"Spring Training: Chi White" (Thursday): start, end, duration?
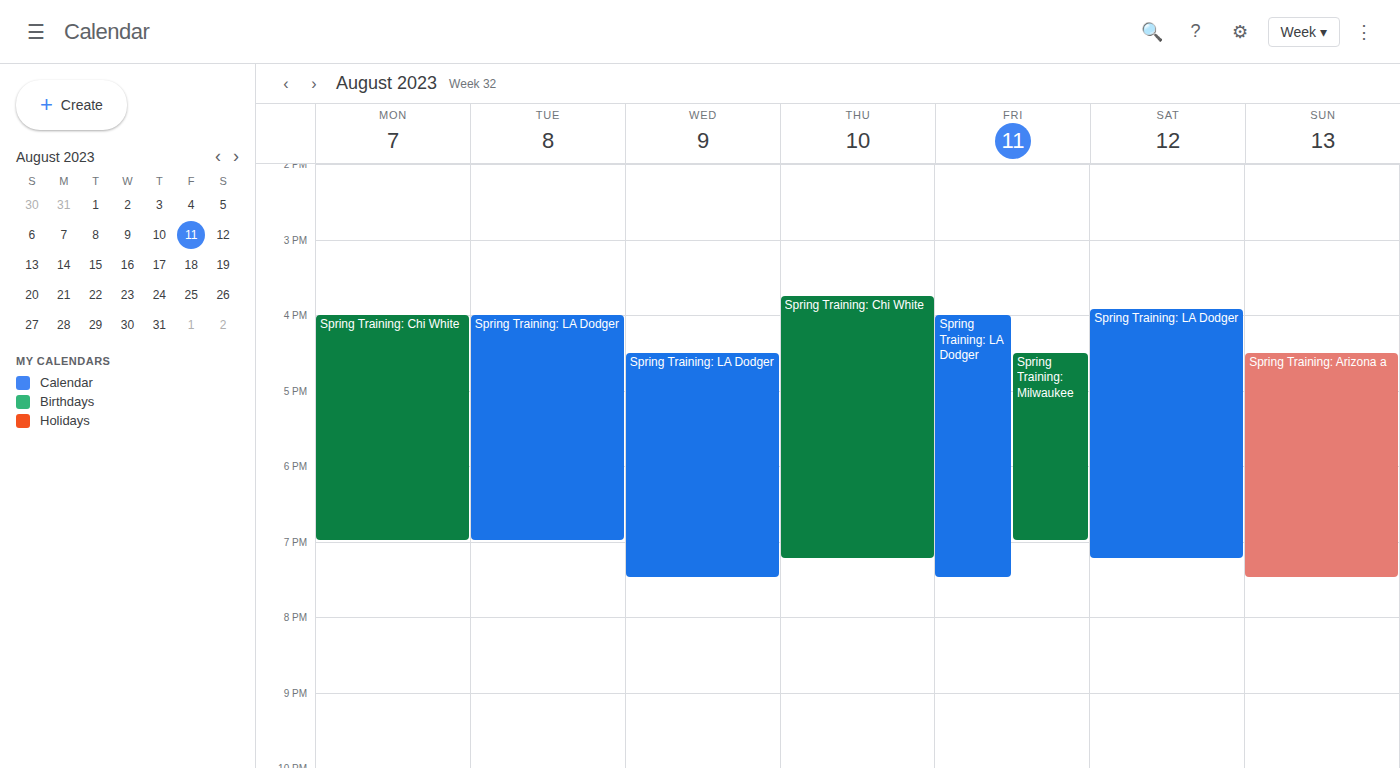
3:45 PM to 7:15 PM, 3 hours 30 minutes